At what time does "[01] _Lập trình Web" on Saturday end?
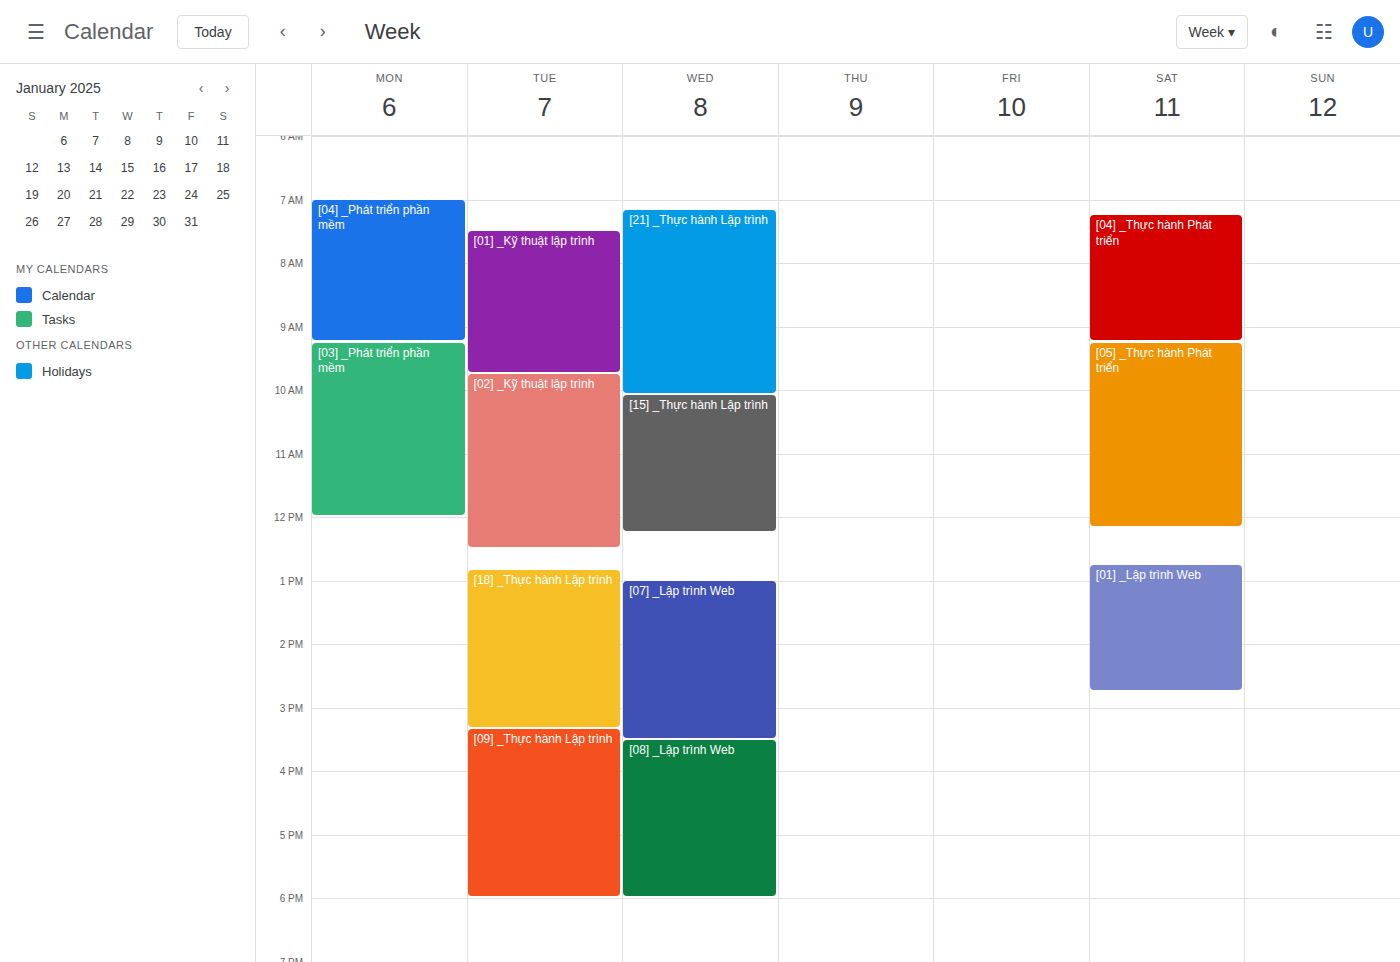
14:45